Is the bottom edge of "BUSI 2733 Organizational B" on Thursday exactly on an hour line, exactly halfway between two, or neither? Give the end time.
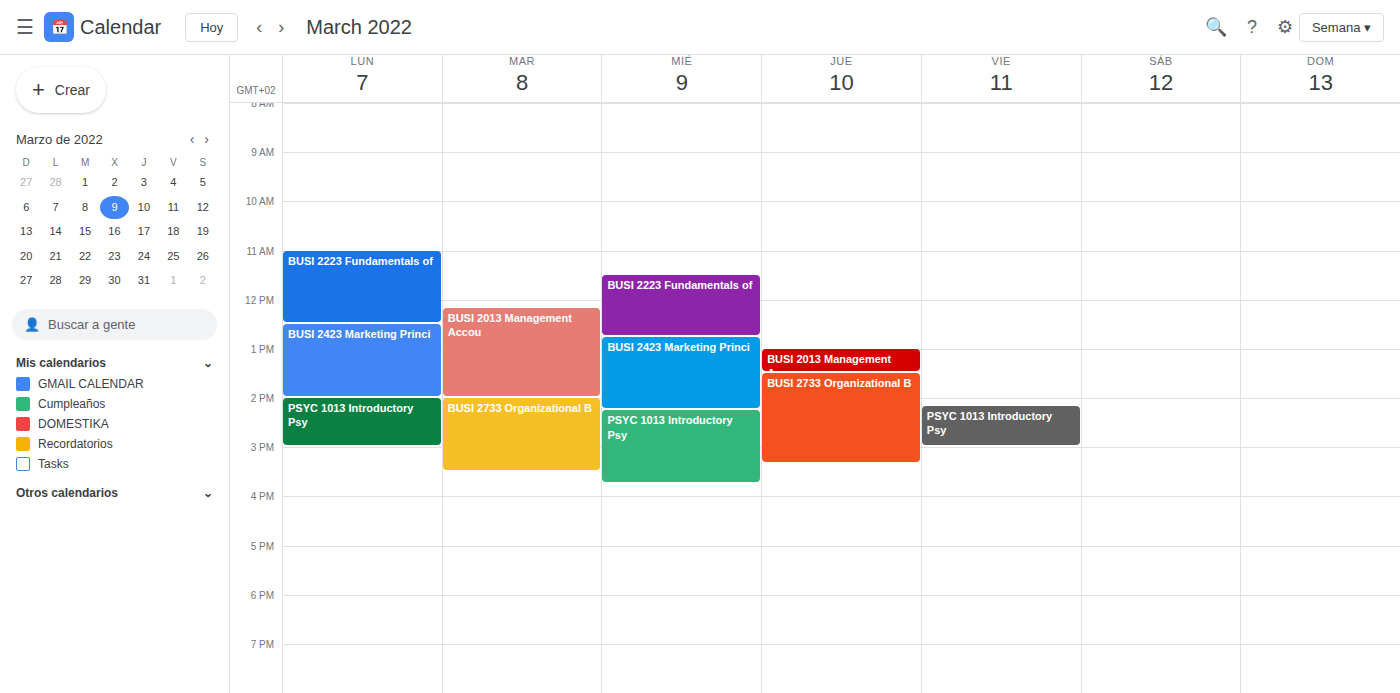
3:20 PM -- neither: 20 minutes below the 3 PM line and 40 minutes above the 4 PM line.